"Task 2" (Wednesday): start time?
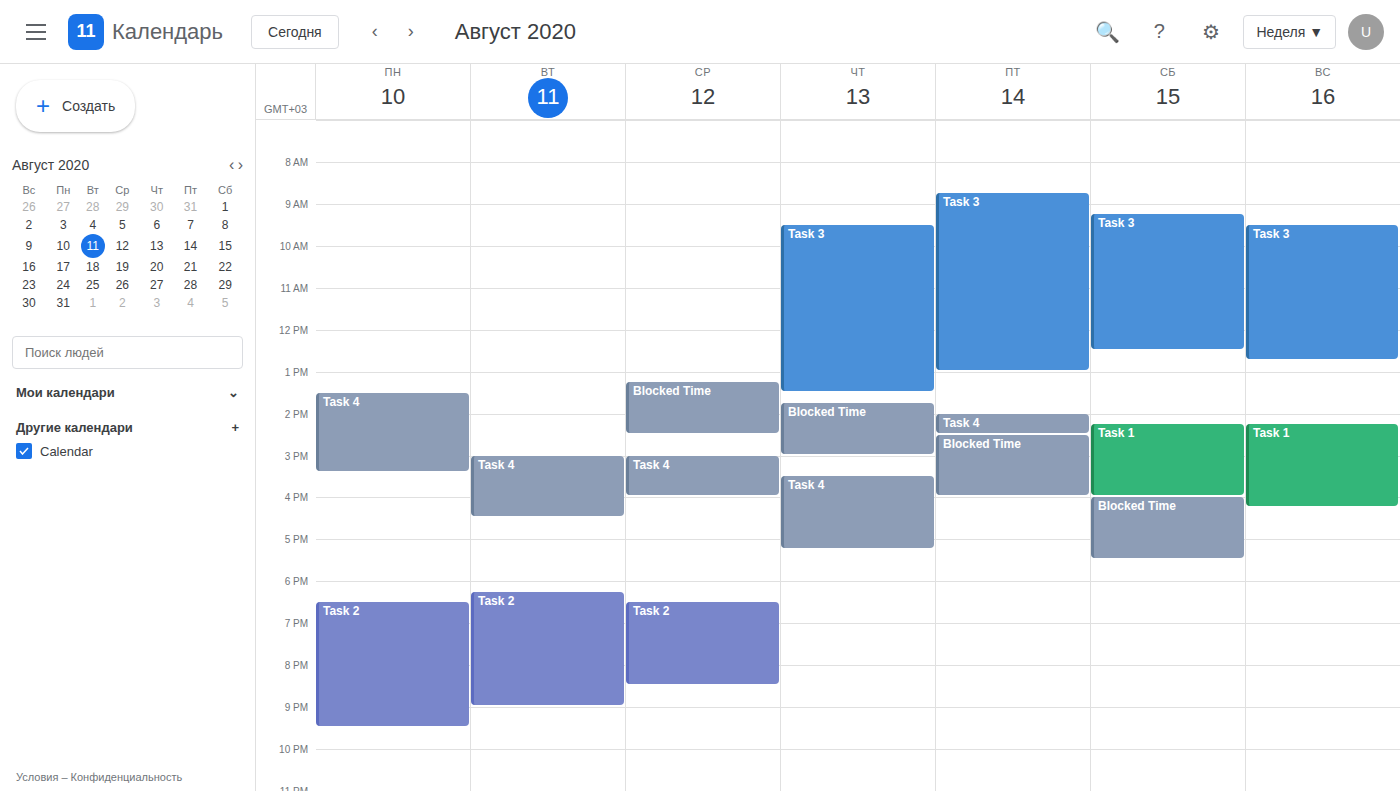
6:30 PM